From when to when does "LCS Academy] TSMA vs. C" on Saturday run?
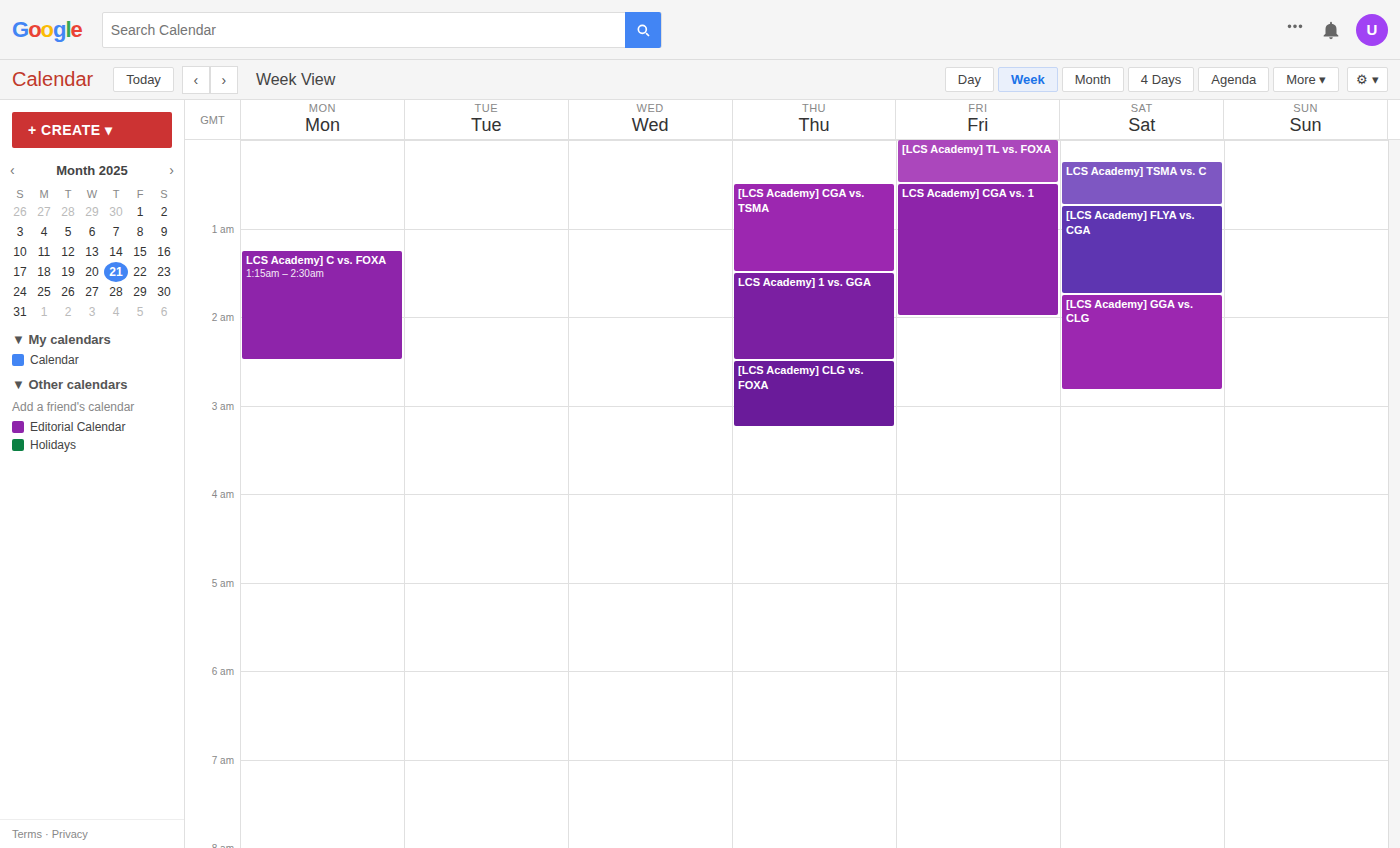
12:15 AM to 12:45 AM